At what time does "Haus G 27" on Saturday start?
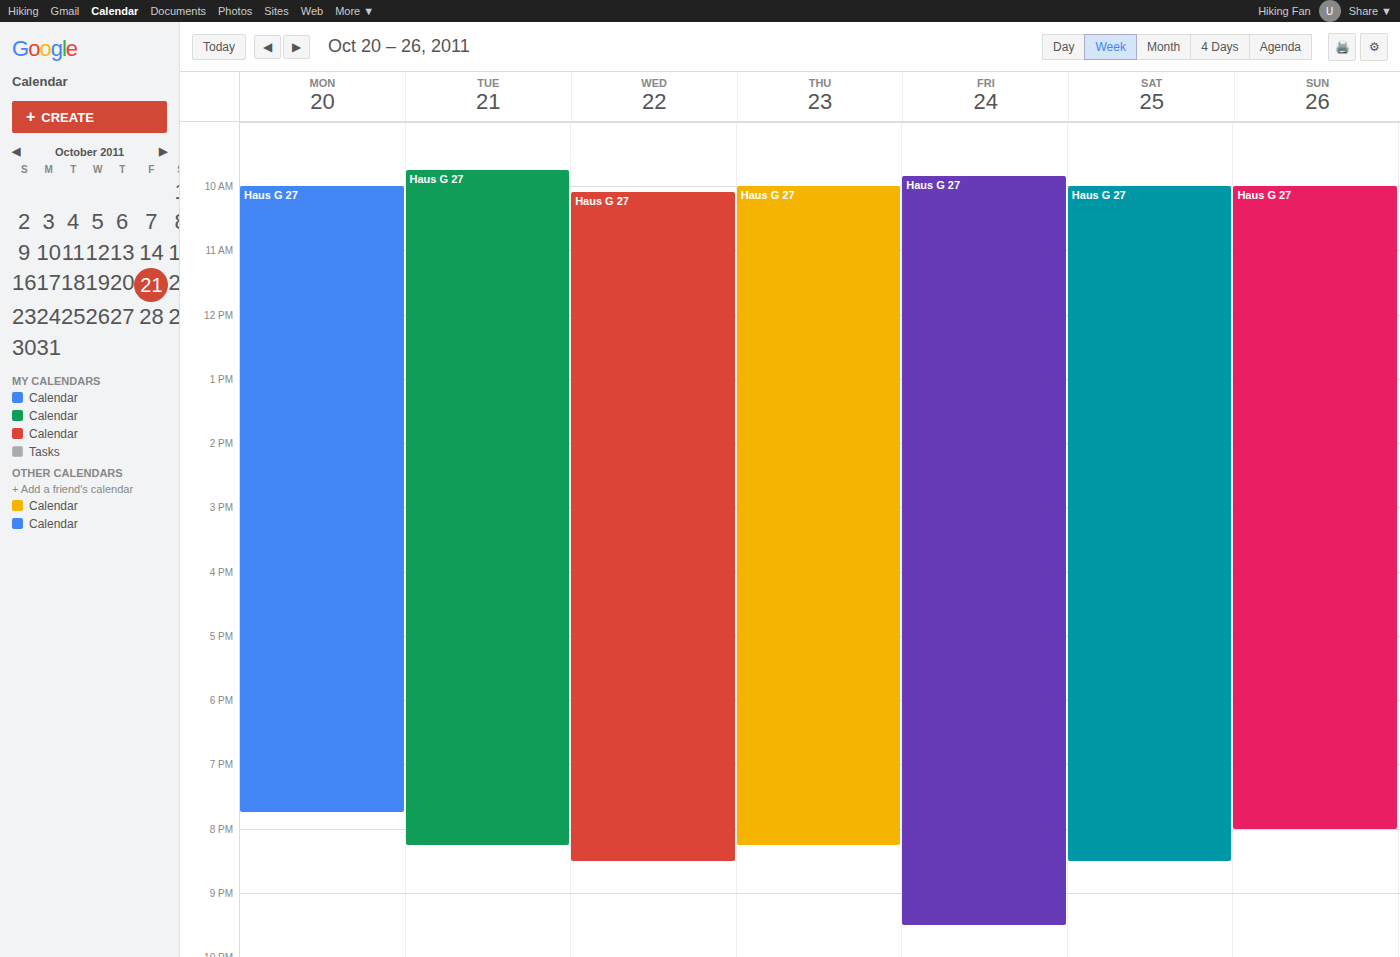
10:00 AM